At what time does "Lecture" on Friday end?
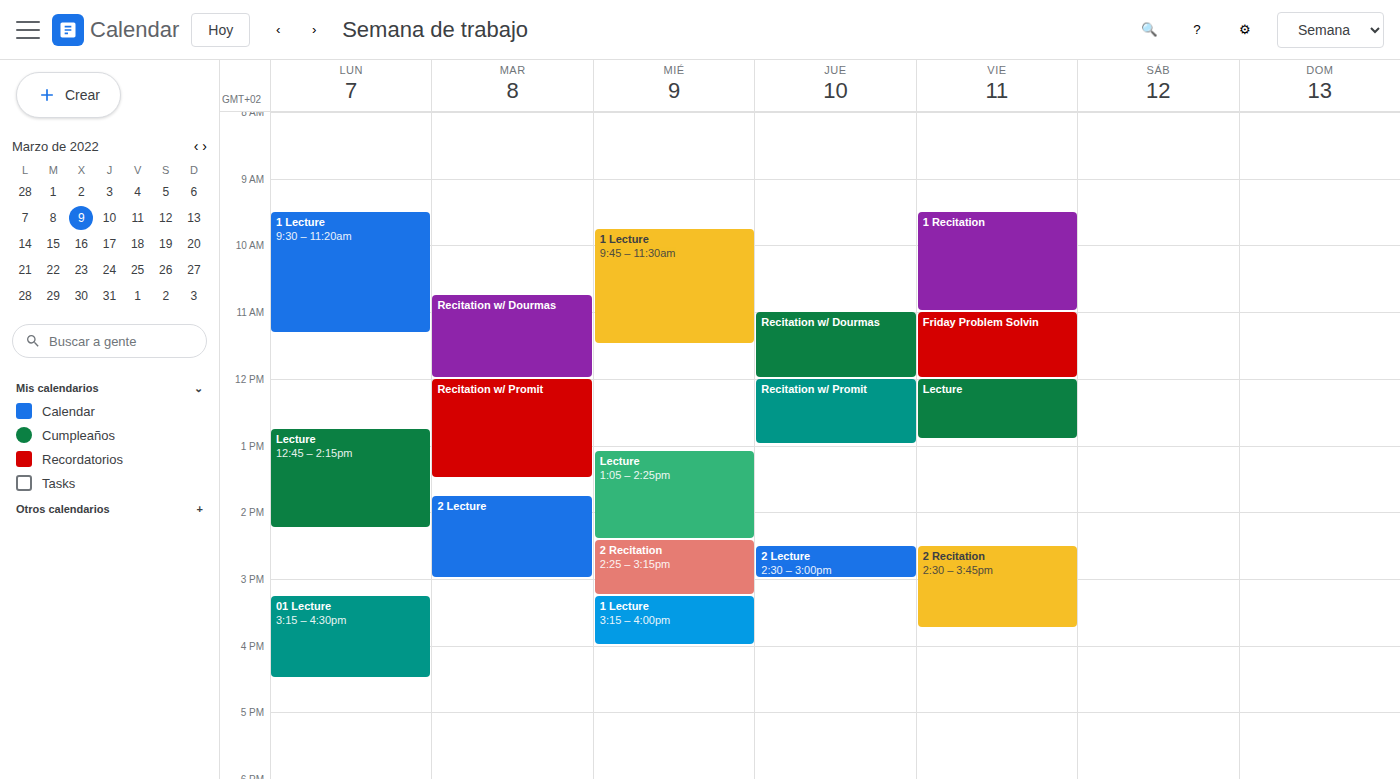
12:55 PM